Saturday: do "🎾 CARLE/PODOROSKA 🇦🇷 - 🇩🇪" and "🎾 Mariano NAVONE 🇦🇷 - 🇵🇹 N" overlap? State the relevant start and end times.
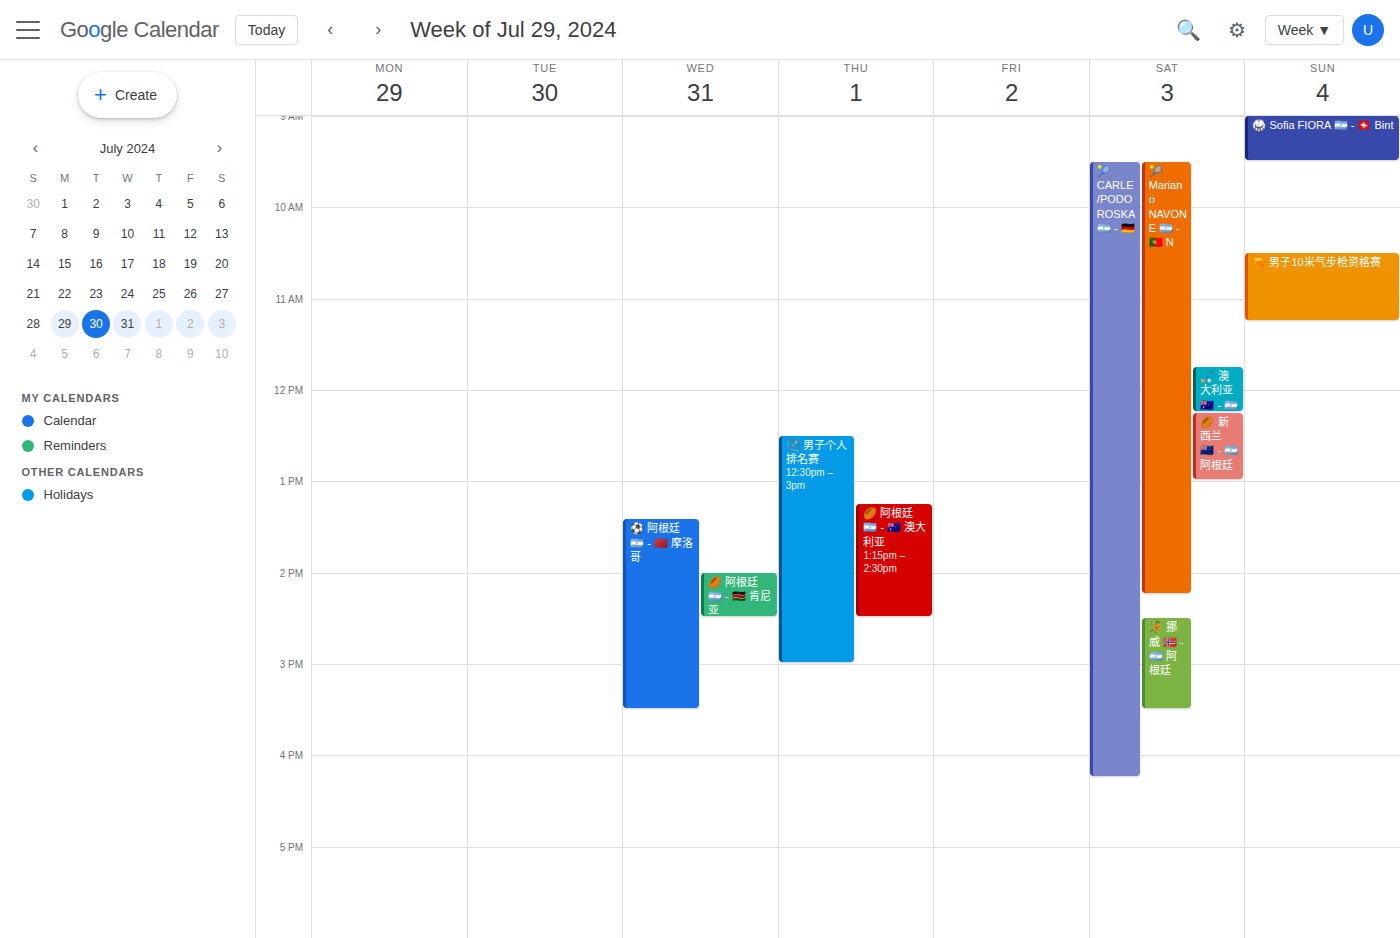
"🎾 CARLE/PODOROSKA 🇦🇷 - 🇩🇪" starts at 9:30 AM, before "🎾 Mariano NAVONE 🇦🇷 - 🇵🇹 N" ends at 2:15 PM -- they overlap.